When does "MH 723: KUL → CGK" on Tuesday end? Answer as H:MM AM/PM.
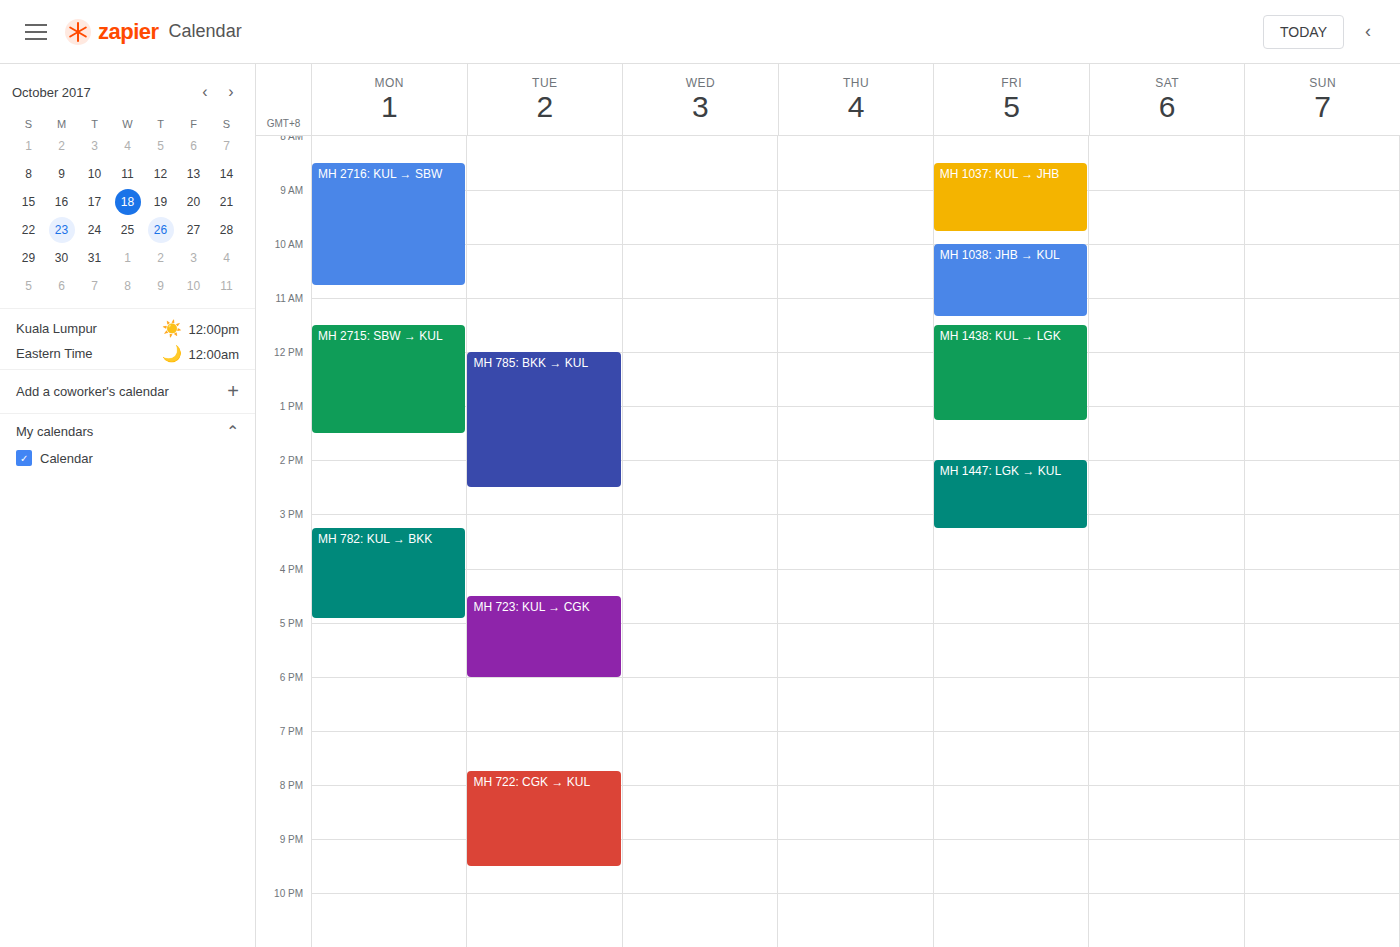
6:00 PM